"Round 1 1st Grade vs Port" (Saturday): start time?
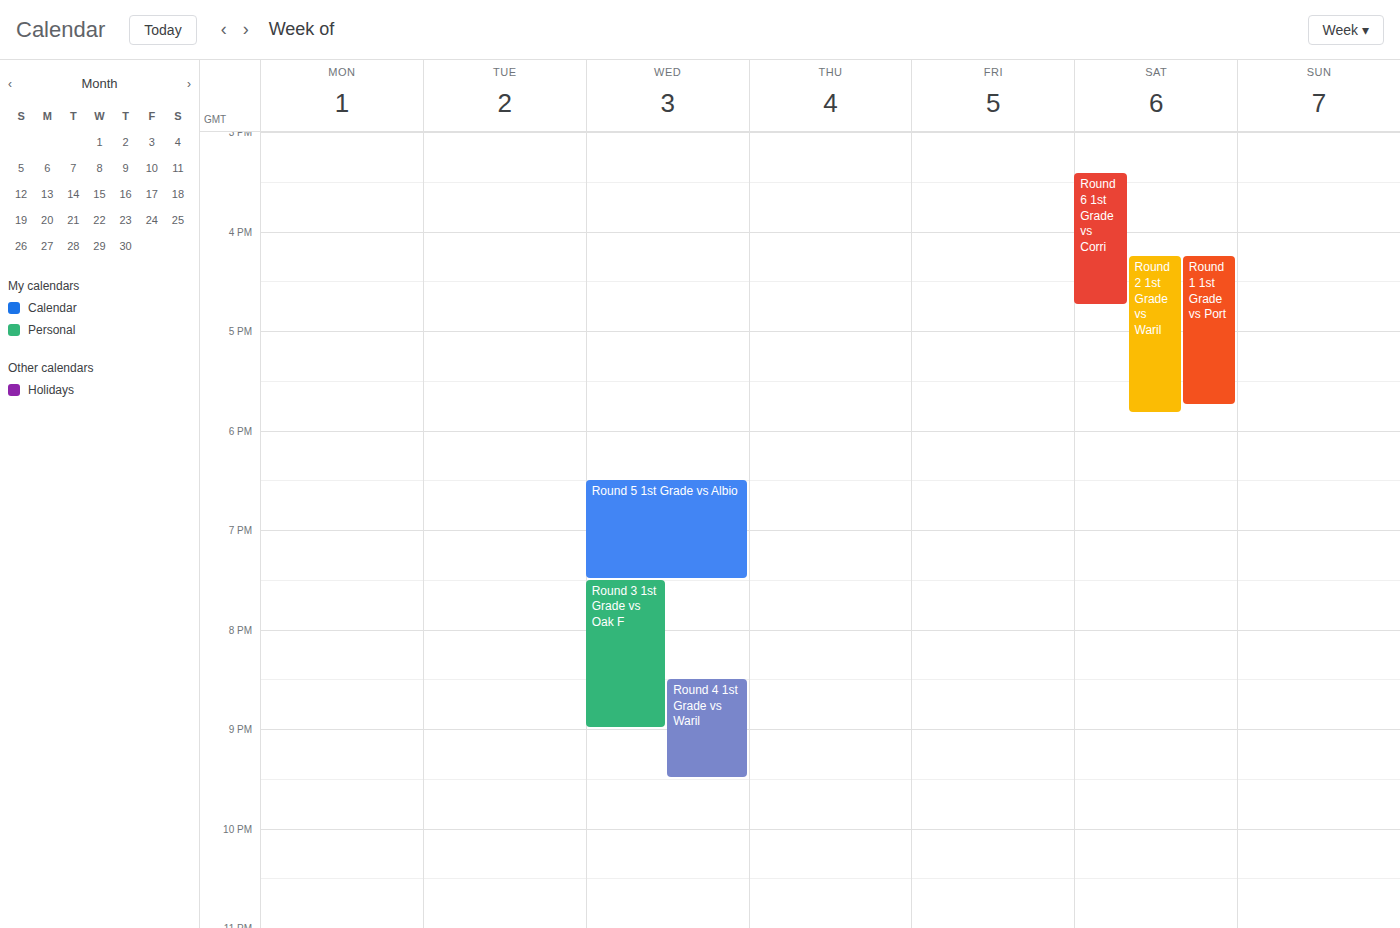
4:15 PM